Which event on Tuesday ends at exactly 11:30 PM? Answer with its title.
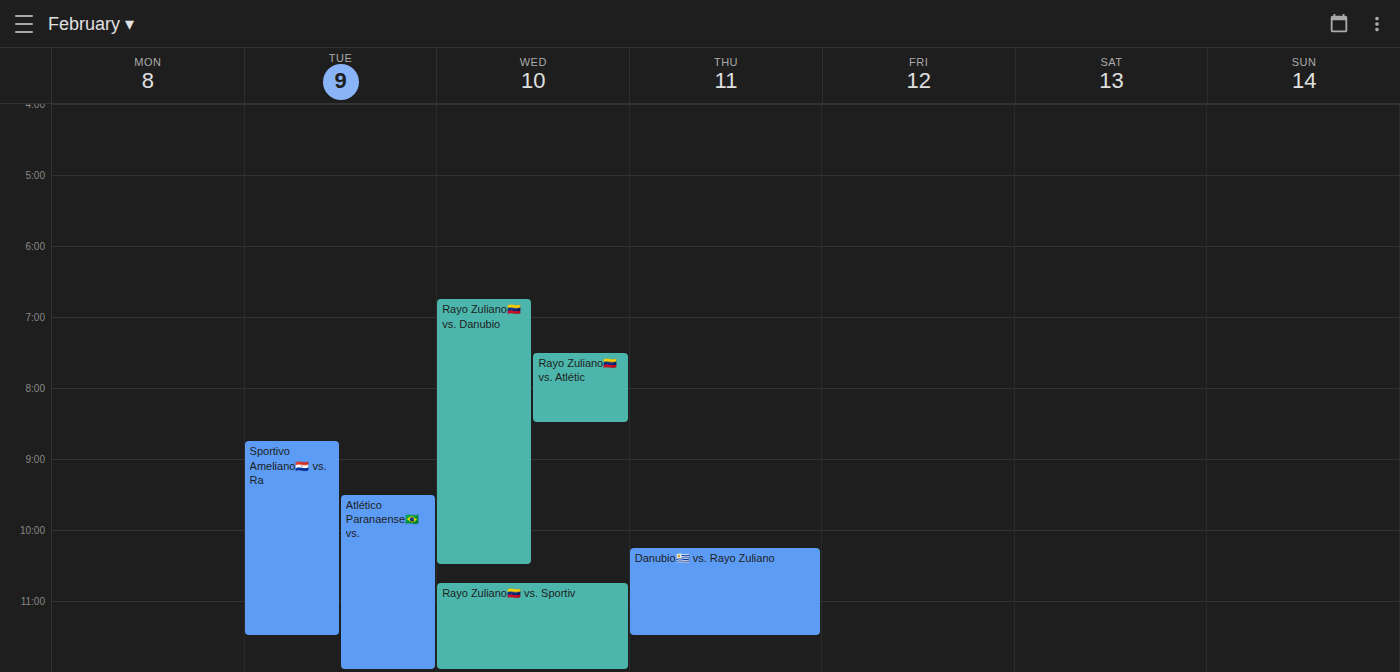
"Sportivo Ameliano🇵🇾 vs. Ra"